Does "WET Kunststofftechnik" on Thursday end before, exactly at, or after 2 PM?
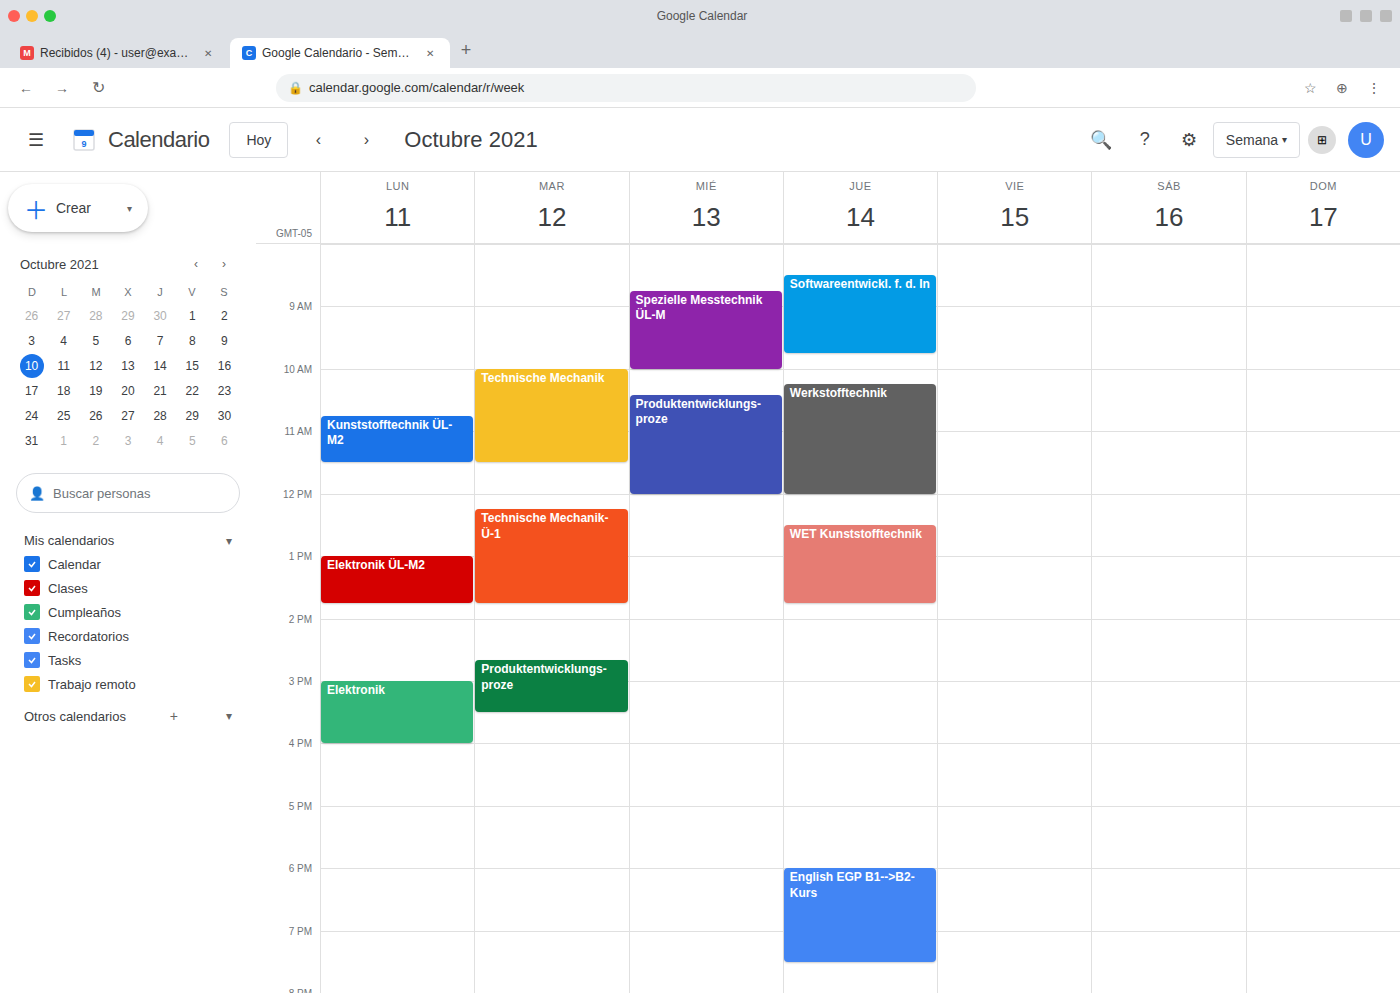
1:45 PM -- before 2 PM, 15 minutes above the 2 PM line.